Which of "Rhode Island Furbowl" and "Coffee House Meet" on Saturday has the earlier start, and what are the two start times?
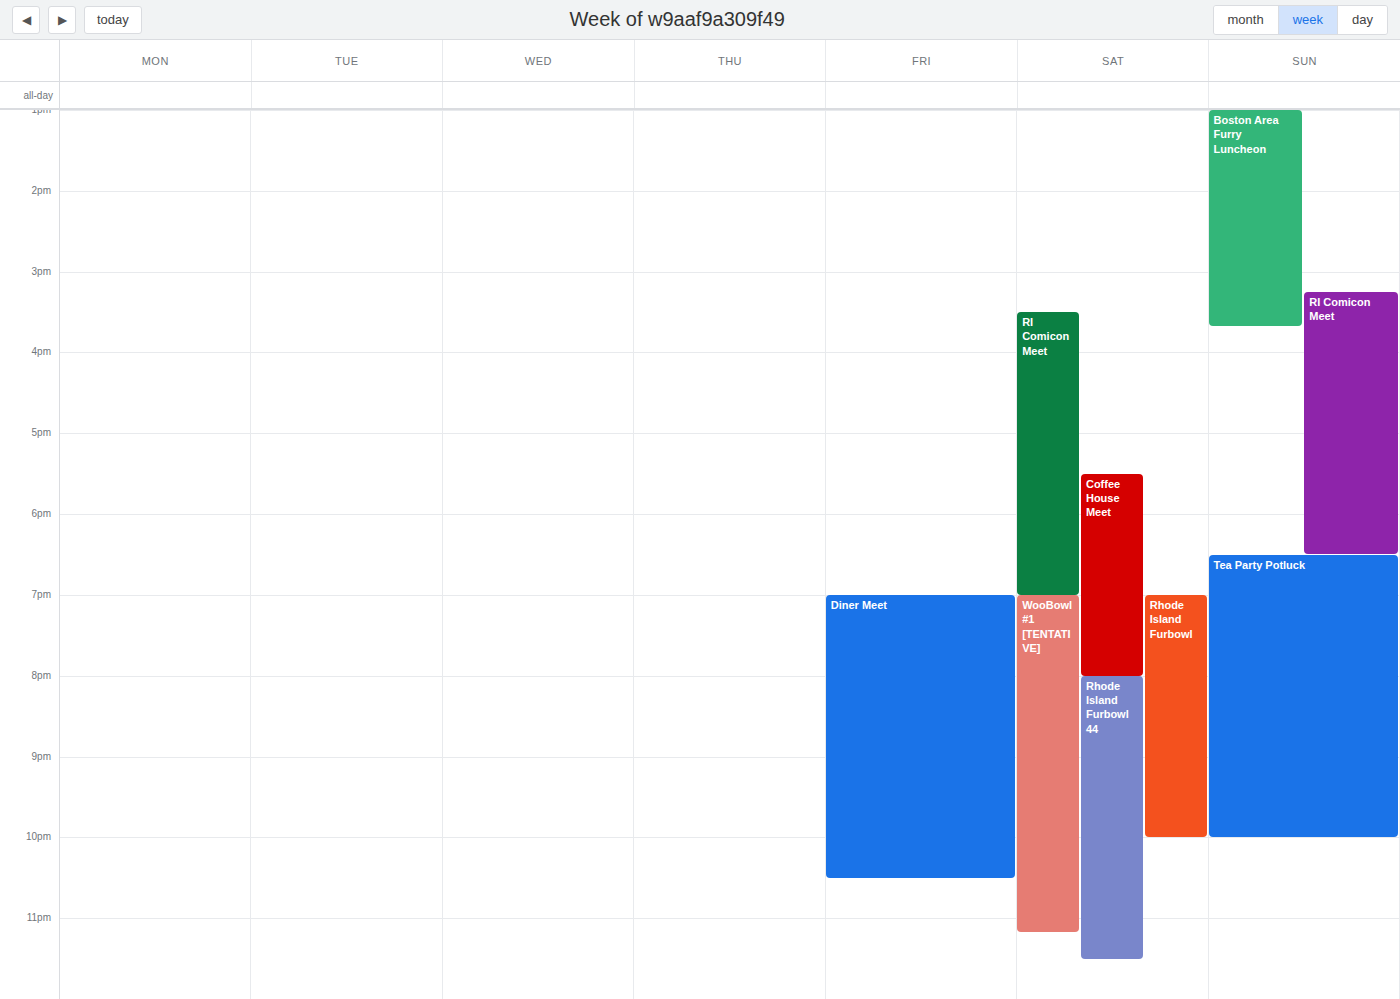
"Coffee House Meet" 5:30 PM; "Rhode Island Furbowl" 7:00 PM.